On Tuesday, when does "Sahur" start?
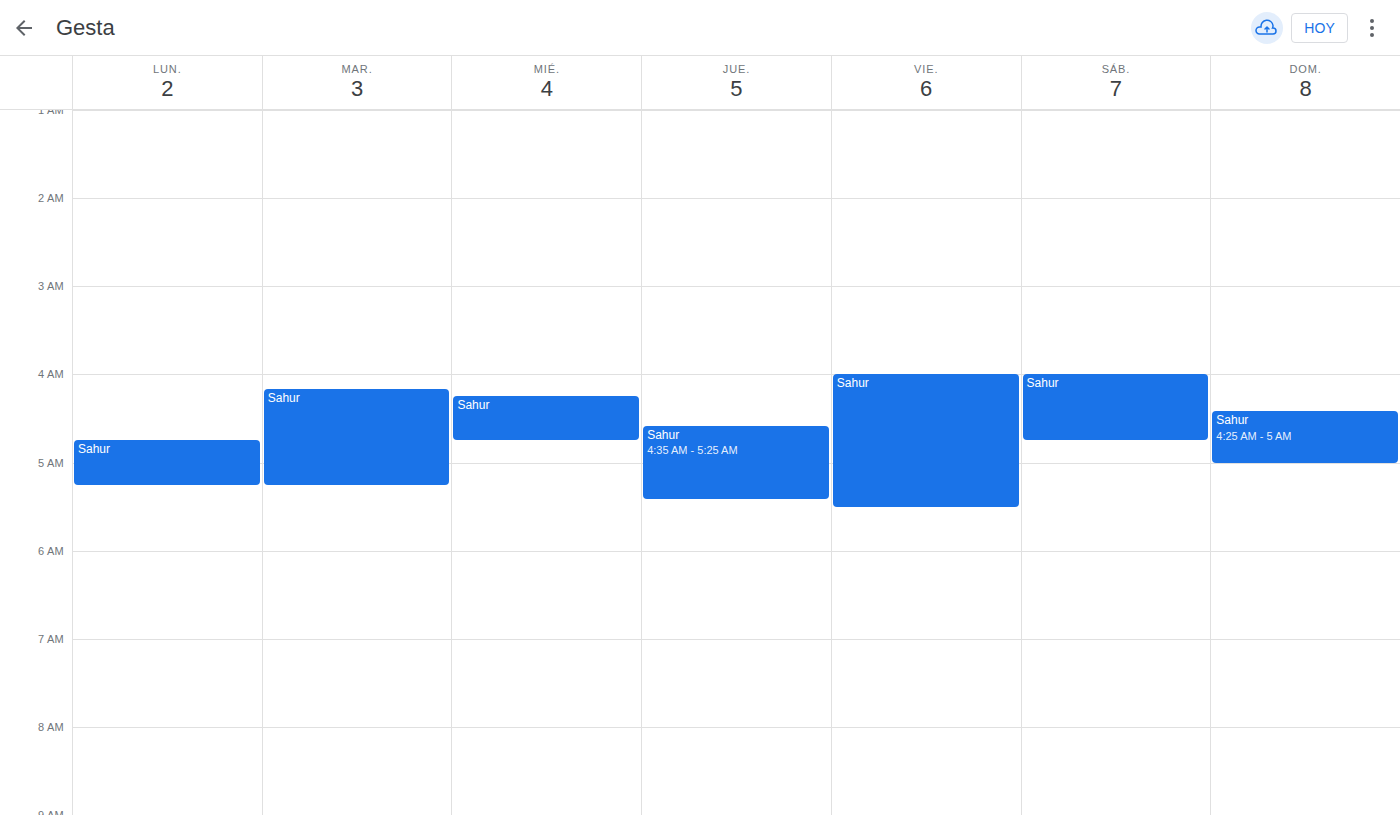
4:10 AM